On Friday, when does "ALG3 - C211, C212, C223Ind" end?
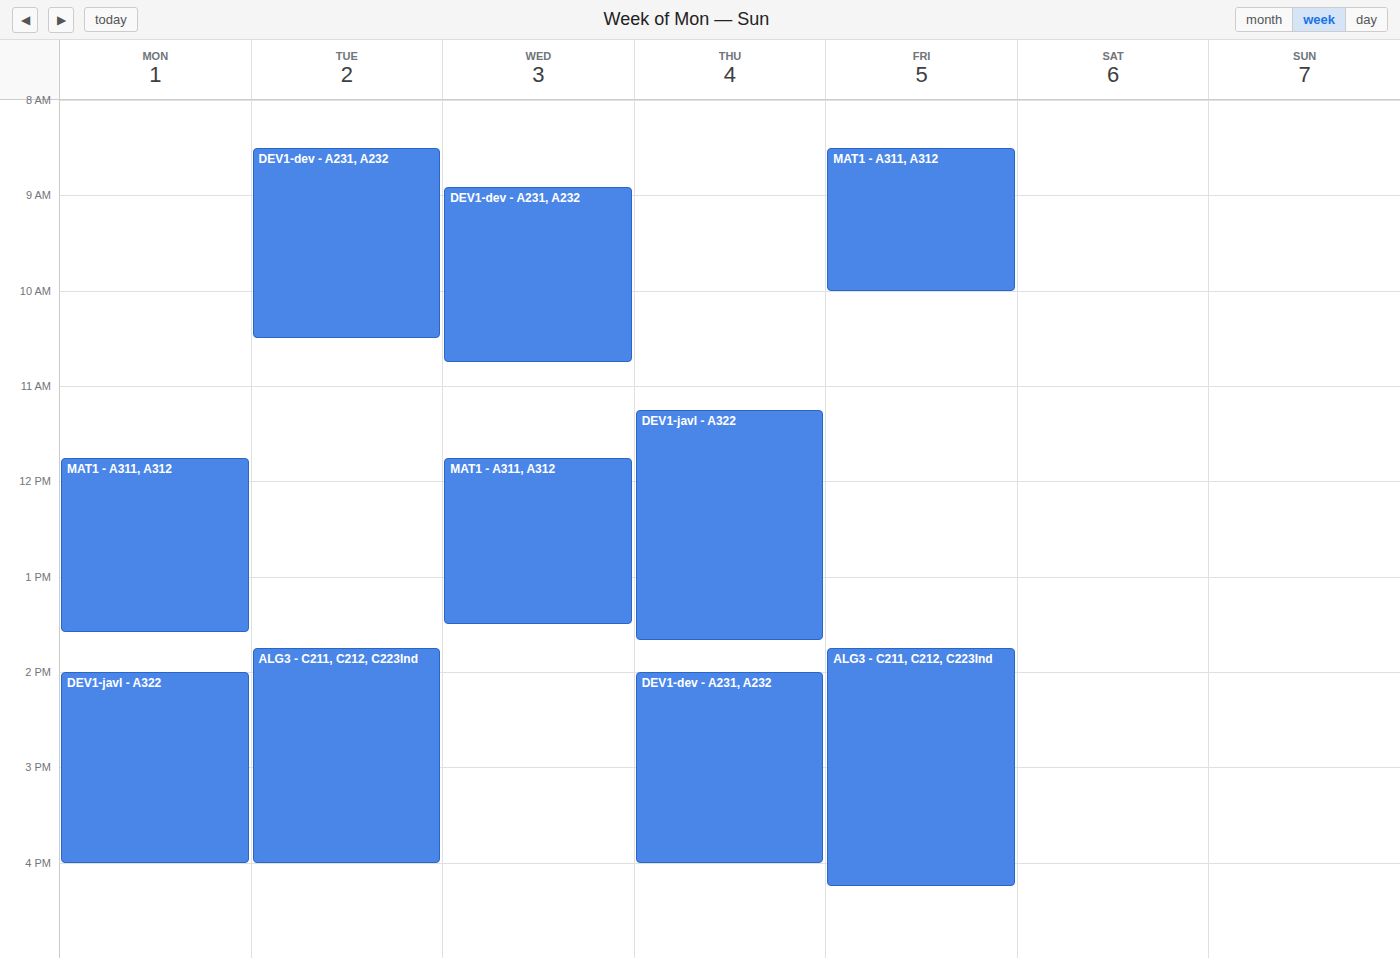
4:15 PM